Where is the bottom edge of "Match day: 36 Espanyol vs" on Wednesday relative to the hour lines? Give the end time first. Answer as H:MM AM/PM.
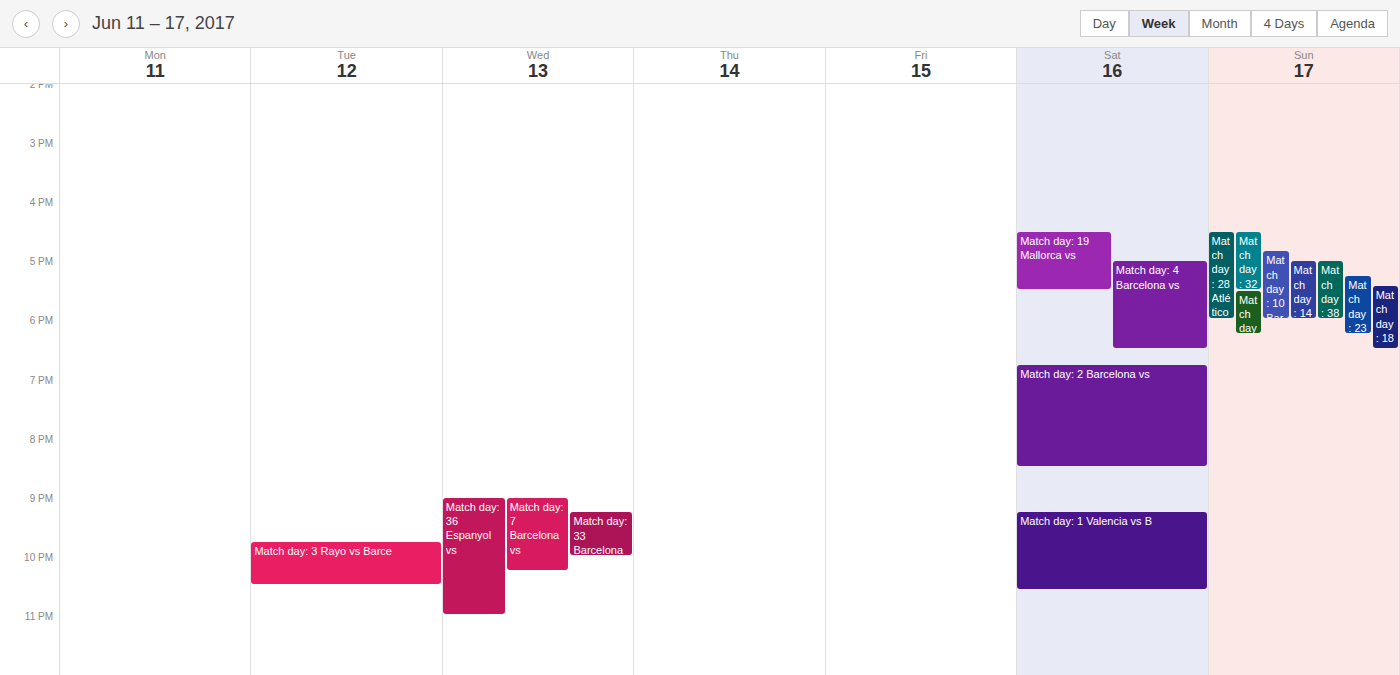
11:00 PM -- exactly on the 11 PM line.